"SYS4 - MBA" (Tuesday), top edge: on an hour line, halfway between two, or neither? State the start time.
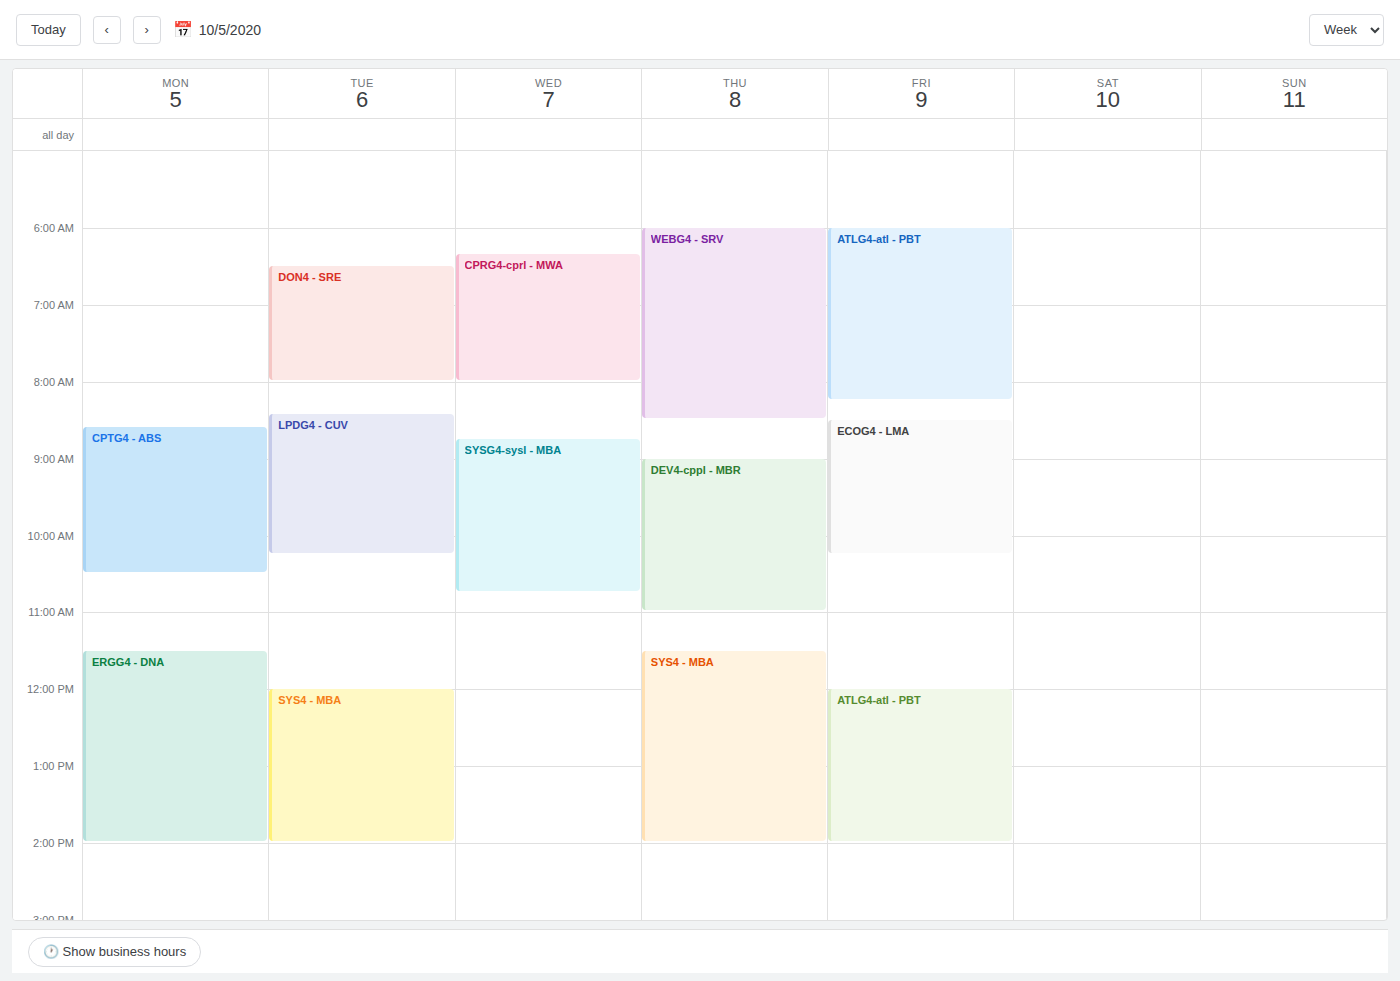
12:00 PM -- exactly on the 12 PM line.